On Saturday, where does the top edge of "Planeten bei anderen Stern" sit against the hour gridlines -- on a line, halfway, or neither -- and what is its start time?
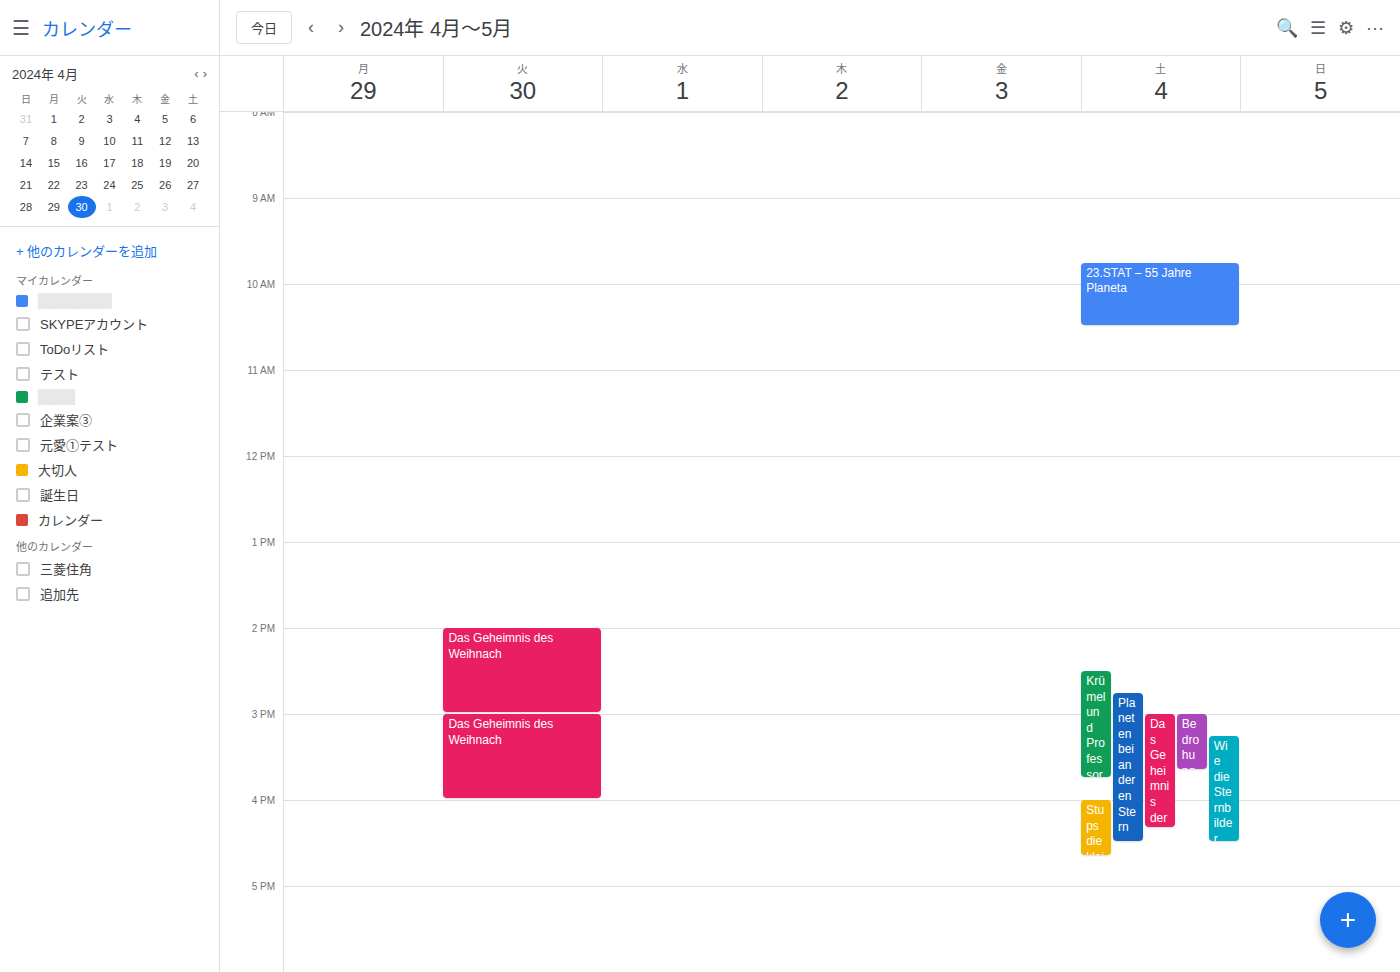
2:45 PM -- neither: three quarters of the way from the 2 PM line to the 3 PM line.